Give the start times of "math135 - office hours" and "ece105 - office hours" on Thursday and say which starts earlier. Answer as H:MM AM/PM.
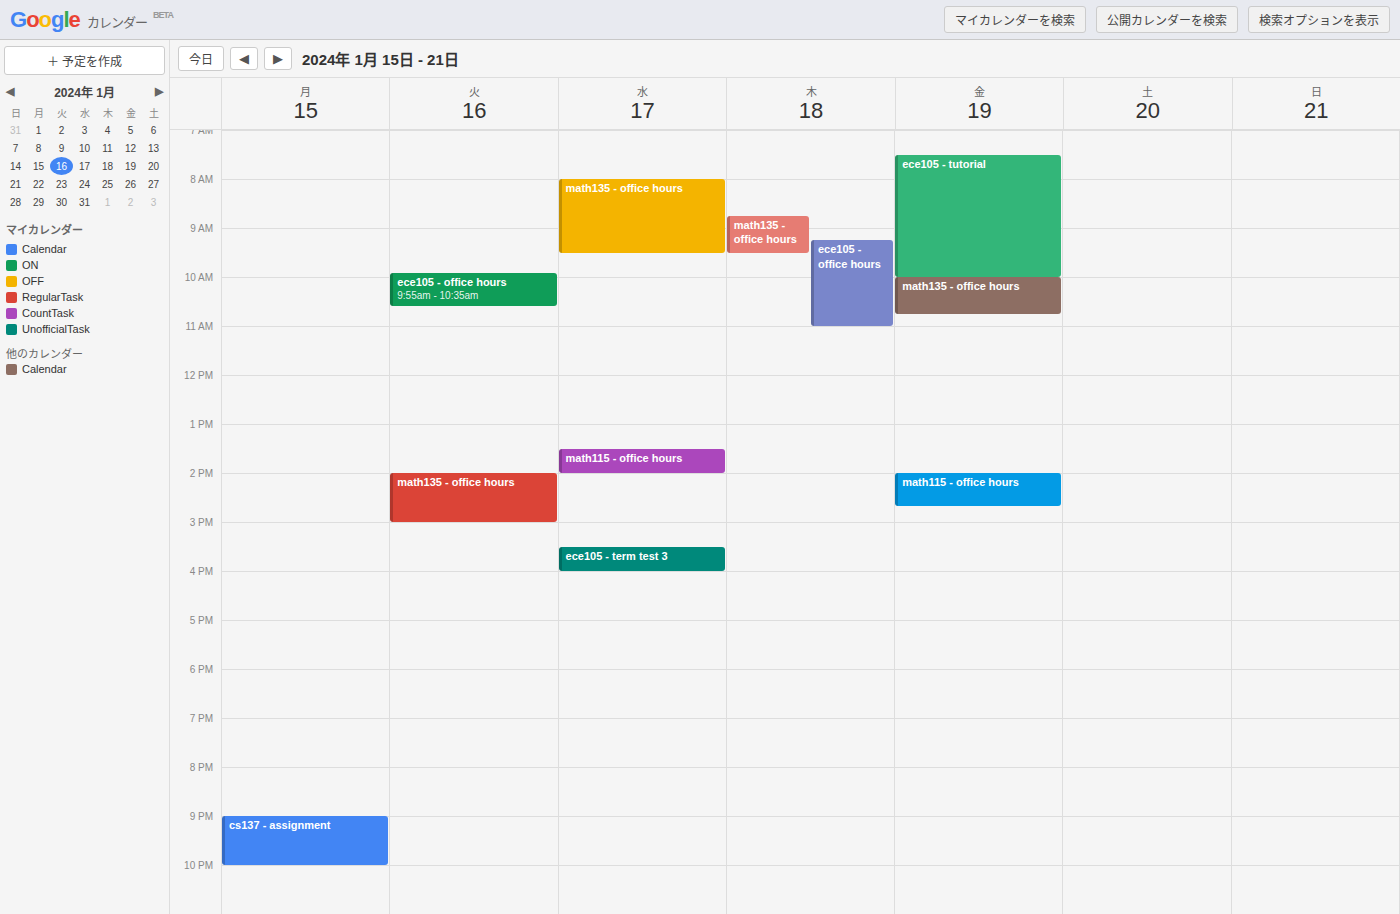
"math135 - office hours" 8:45 AM; "ece105 - office hours" 9:15 AM.